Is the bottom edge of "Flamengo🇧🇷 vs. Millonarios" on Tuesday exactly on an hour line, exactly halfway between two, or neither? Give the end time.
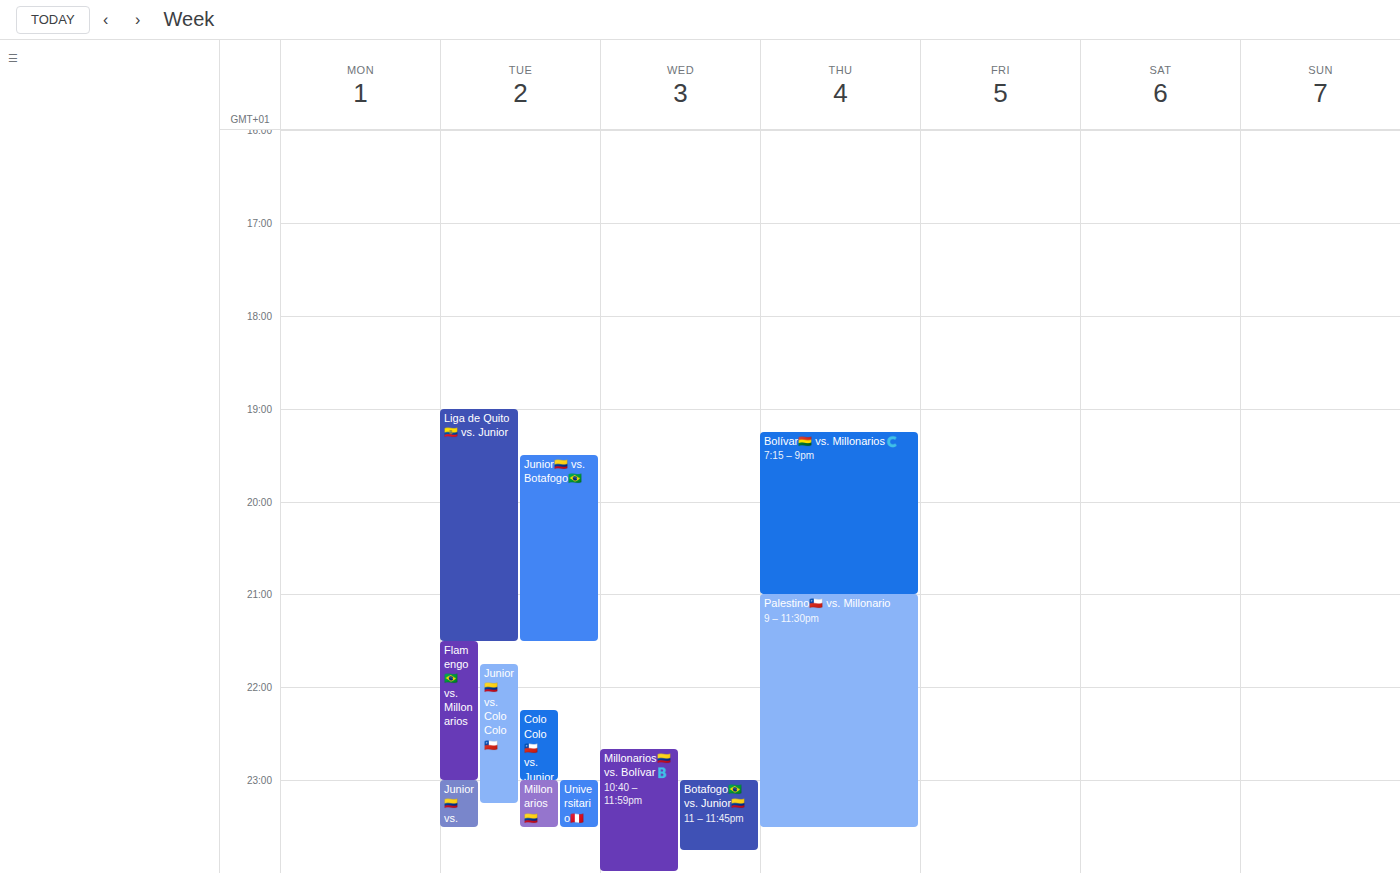
11:00 PM -- exactly on the 11 PM line.